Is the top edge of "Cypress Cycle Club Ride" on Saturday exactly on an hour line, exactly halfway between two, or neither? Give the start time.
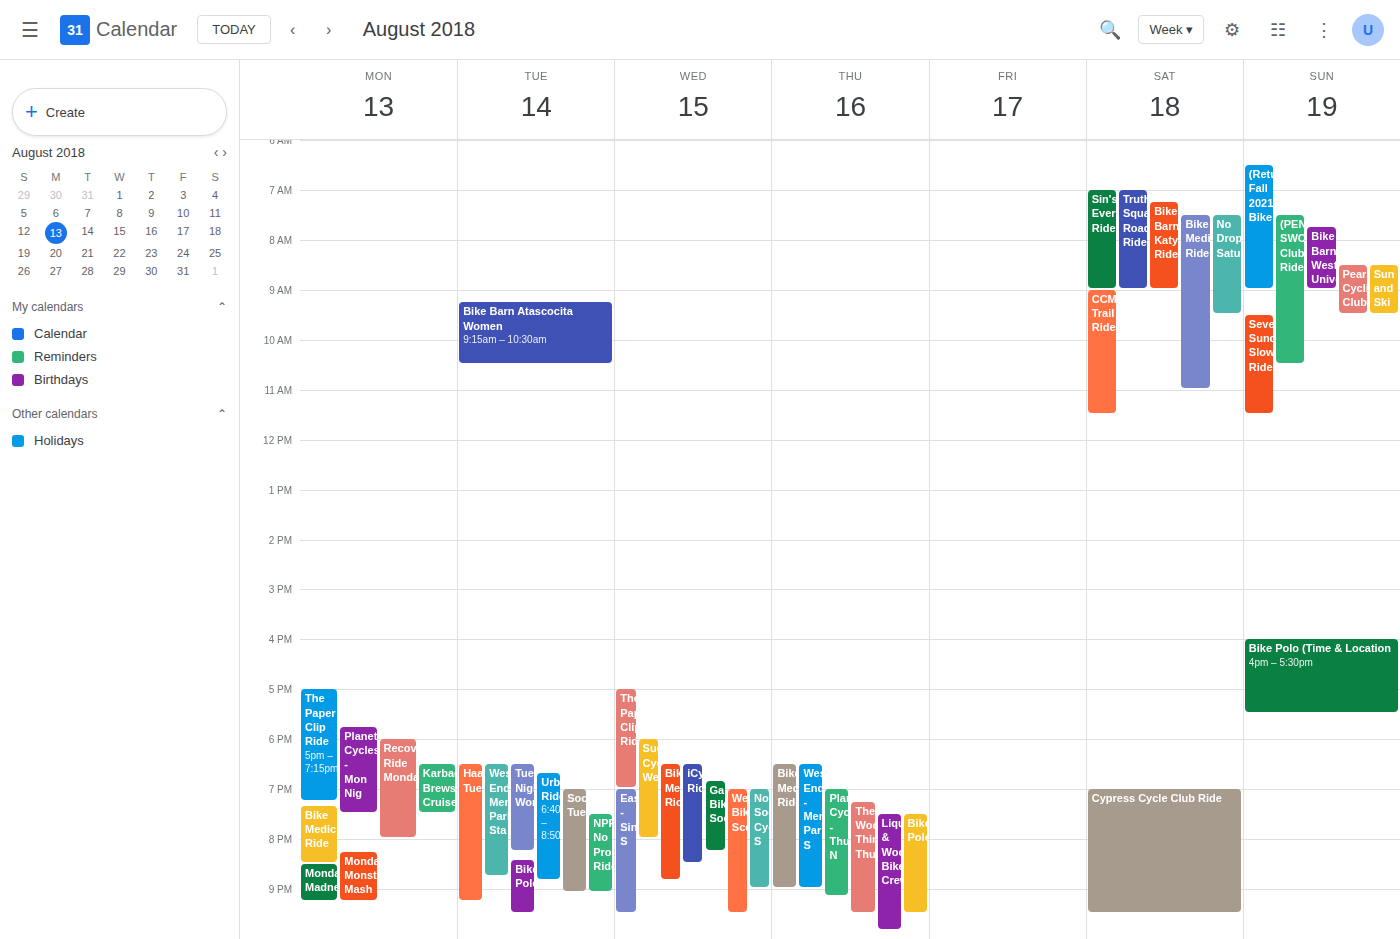
7:00 PM -- exactly on the 7 PM line.